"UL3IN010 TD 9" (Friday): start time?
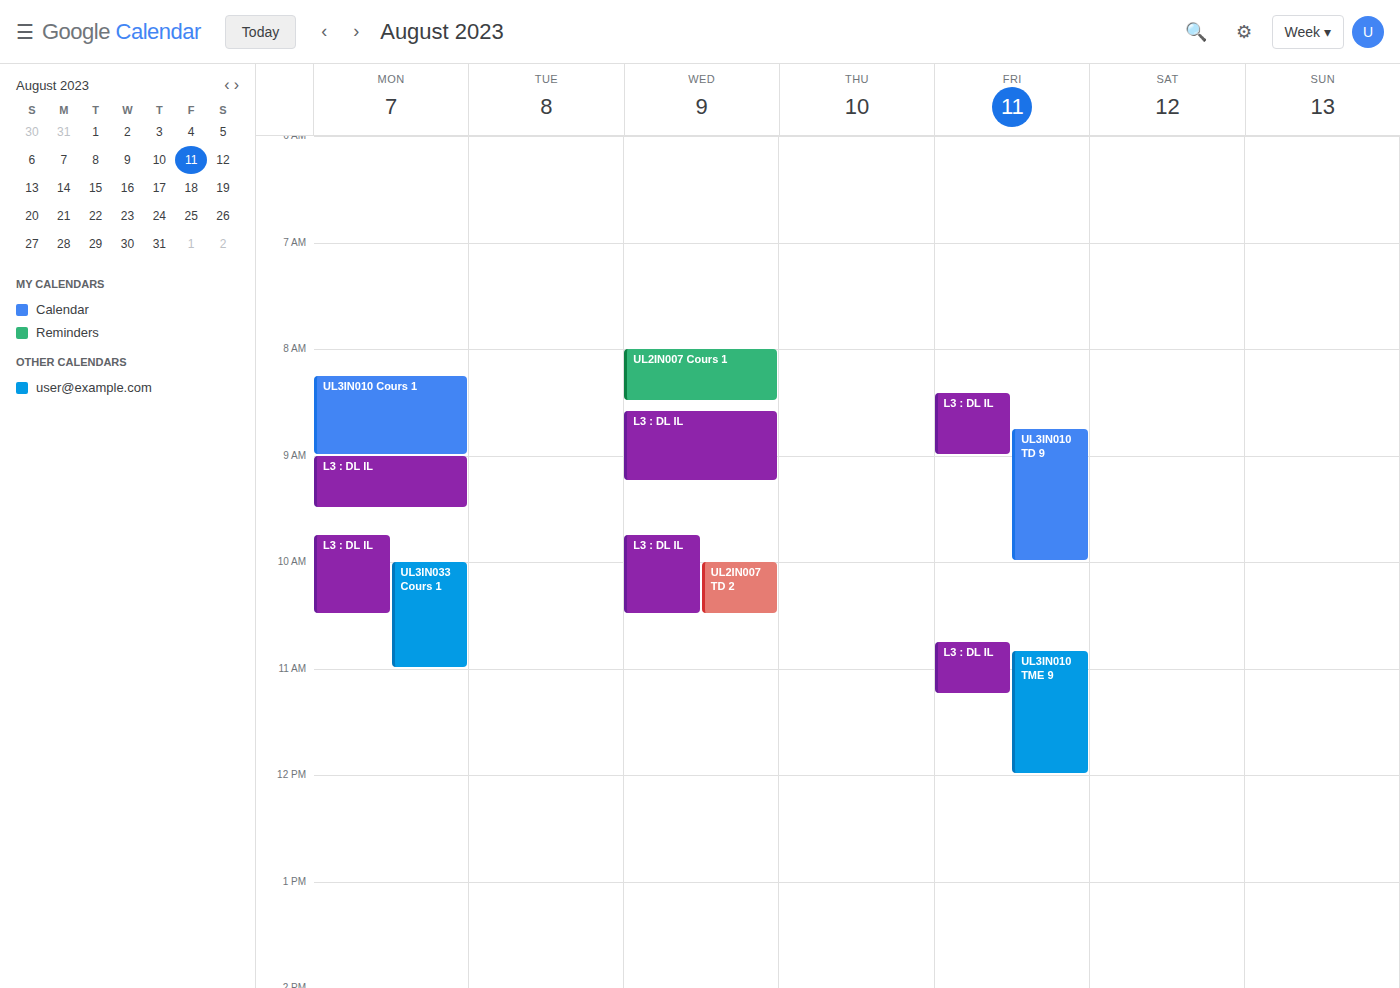
8:45 AM